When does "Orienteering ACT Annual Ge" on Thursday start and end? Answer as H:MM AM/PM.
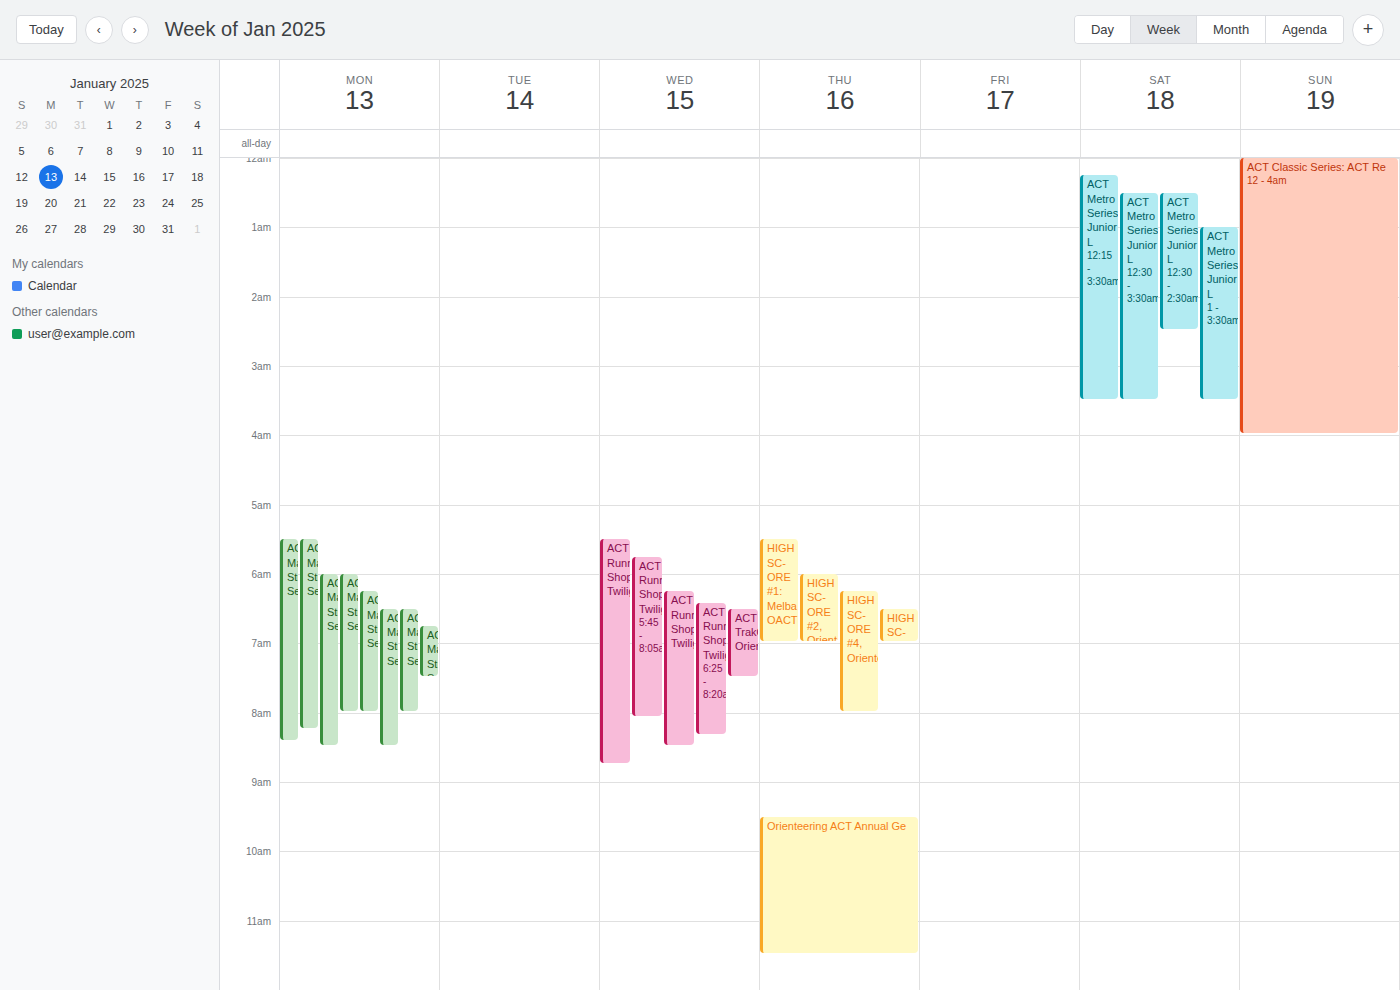
9:30 AM to 11:30 AM